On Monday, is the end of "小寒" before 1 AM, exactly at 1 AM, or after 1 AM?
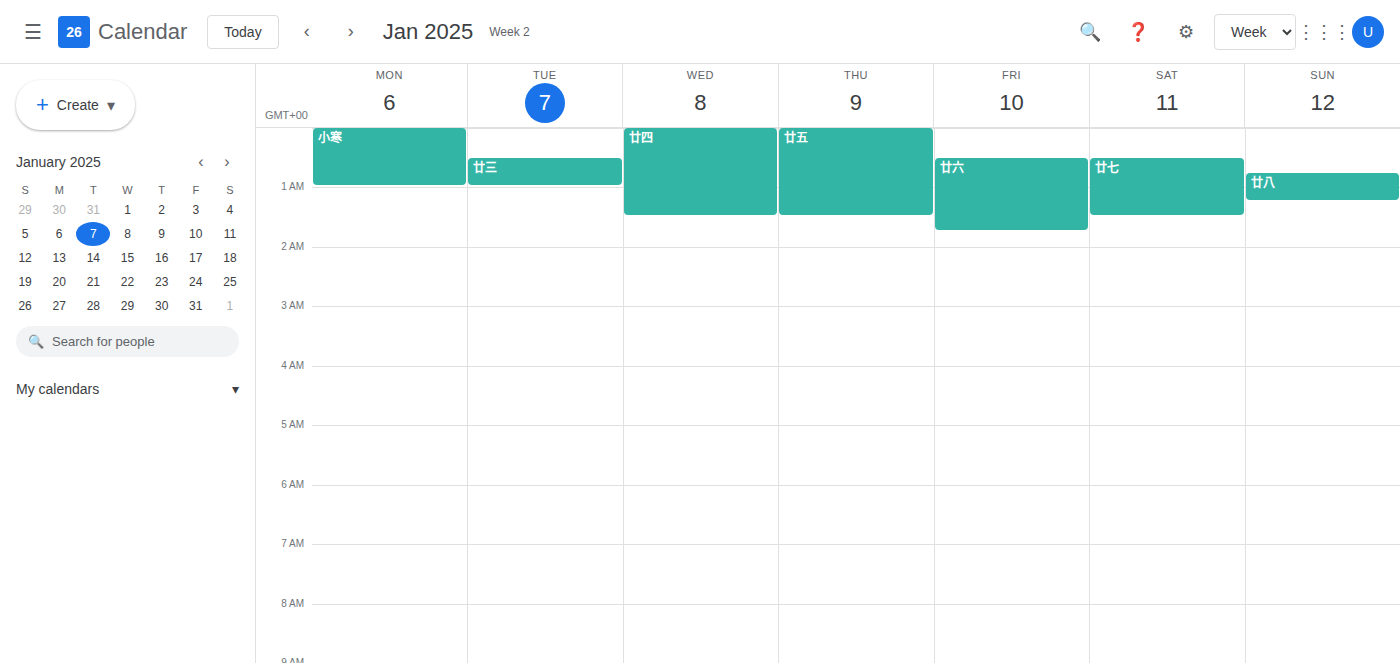
1:00 AM -- exactly at 1 AM, on the 1 AM line.